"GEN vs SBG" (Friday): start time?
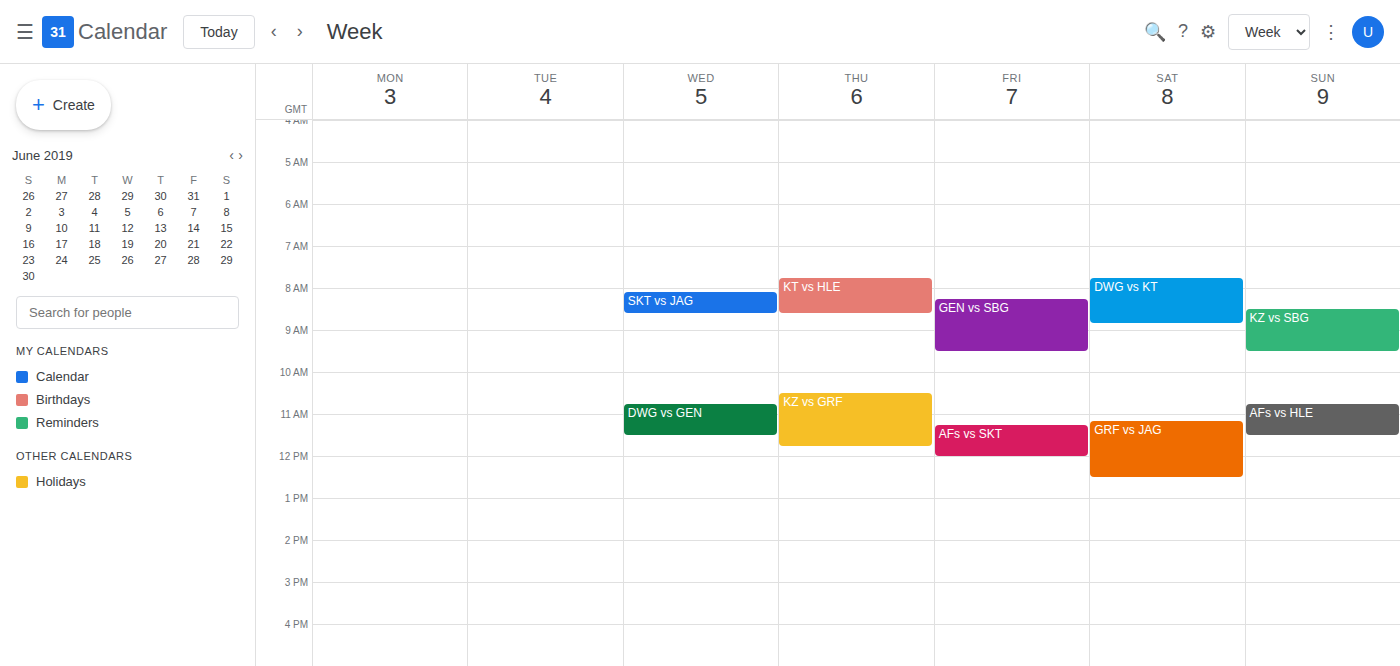
8:15 AM